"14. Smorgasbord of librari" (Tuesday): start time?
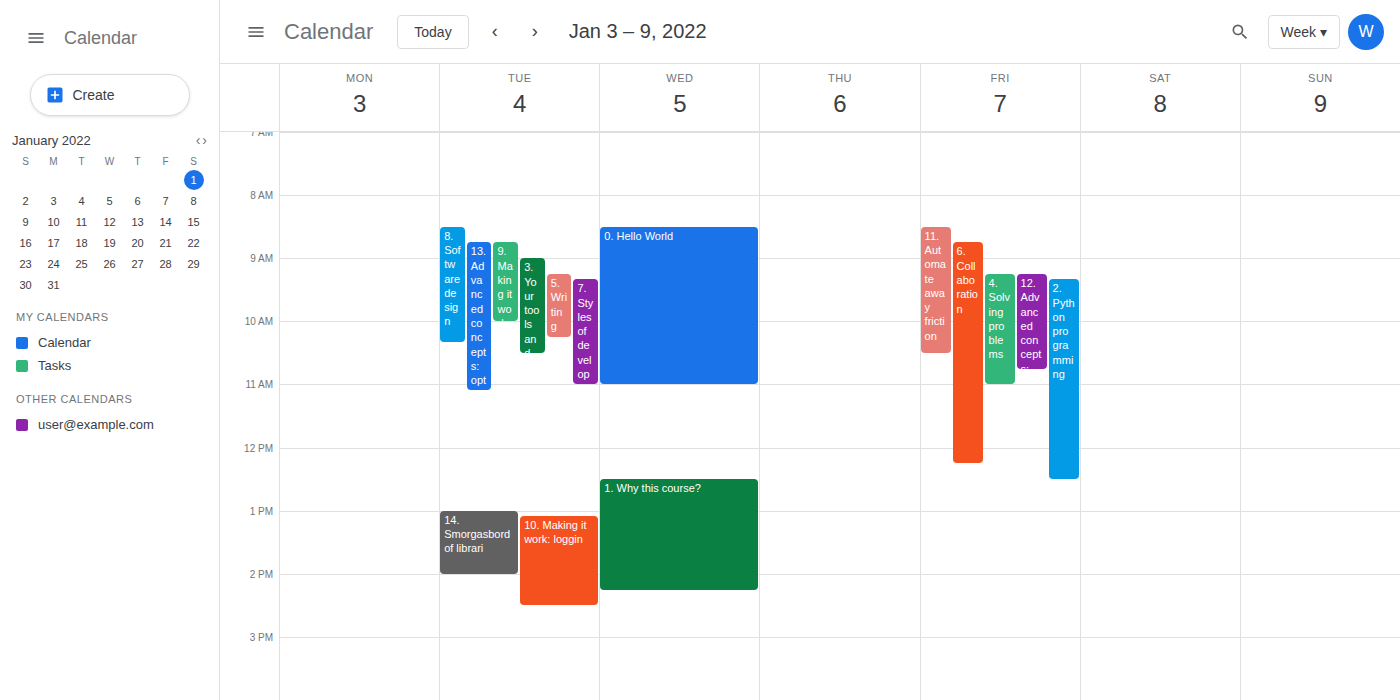
1:00 PM